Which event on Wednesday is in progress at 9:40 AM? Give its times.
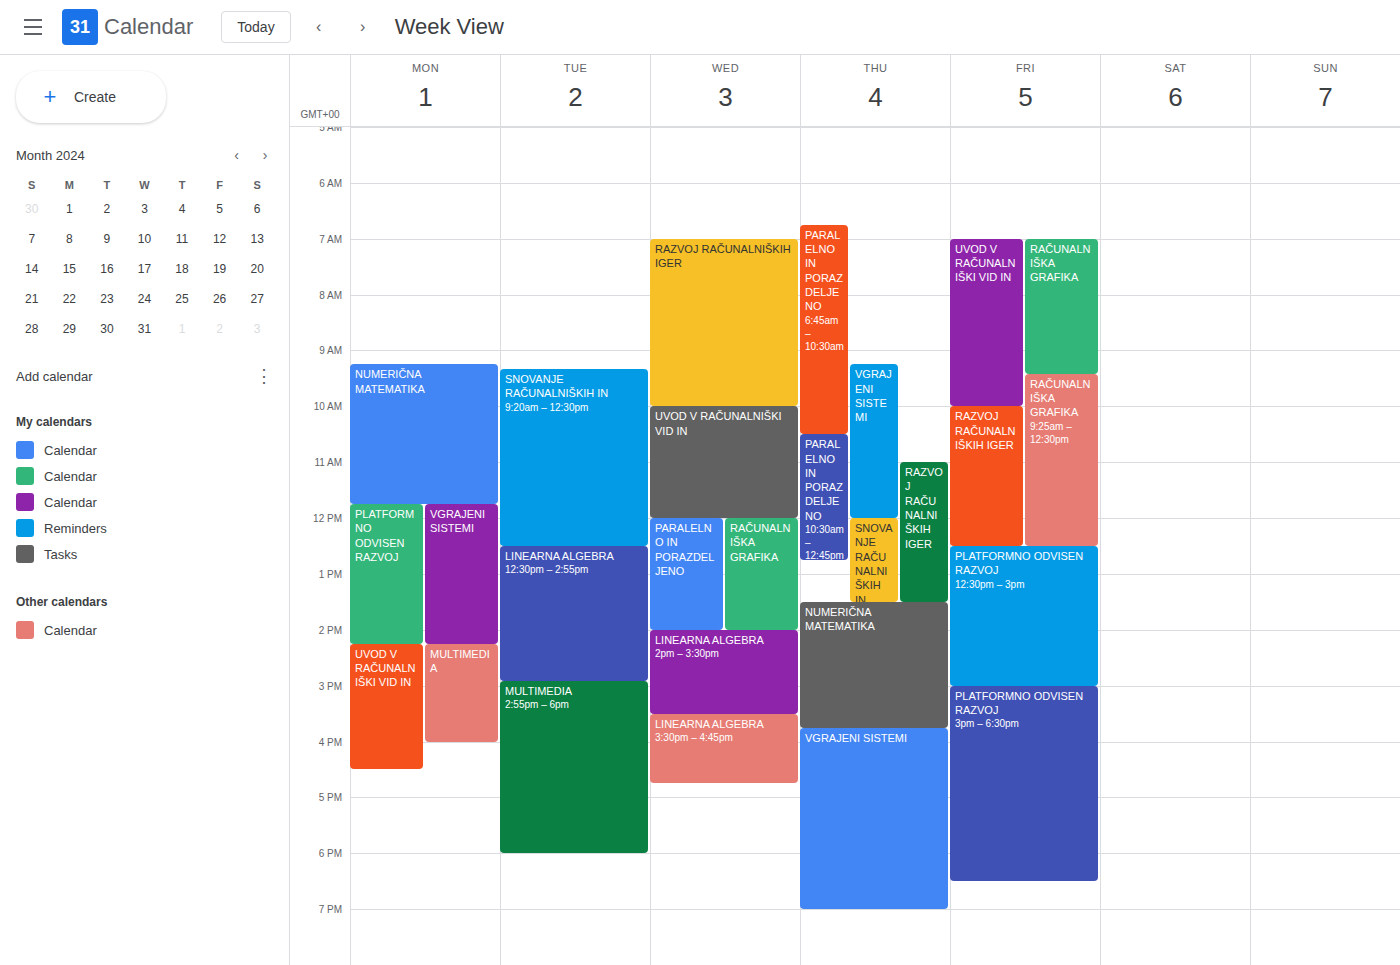
"RAZVOJ RAČUNALNIŠKIH IGER", 7:00 AM to 10:00 AM